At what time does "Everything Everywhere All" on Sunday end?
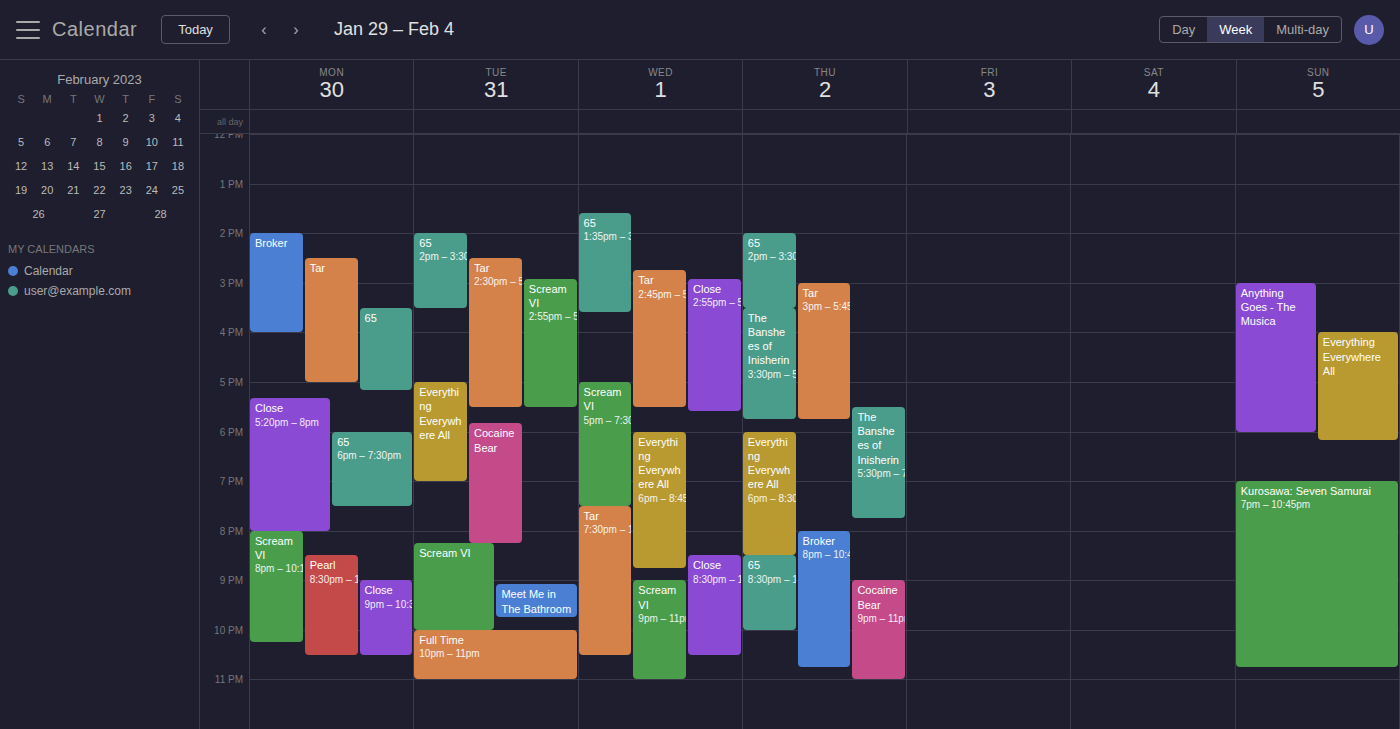
6:10 PM